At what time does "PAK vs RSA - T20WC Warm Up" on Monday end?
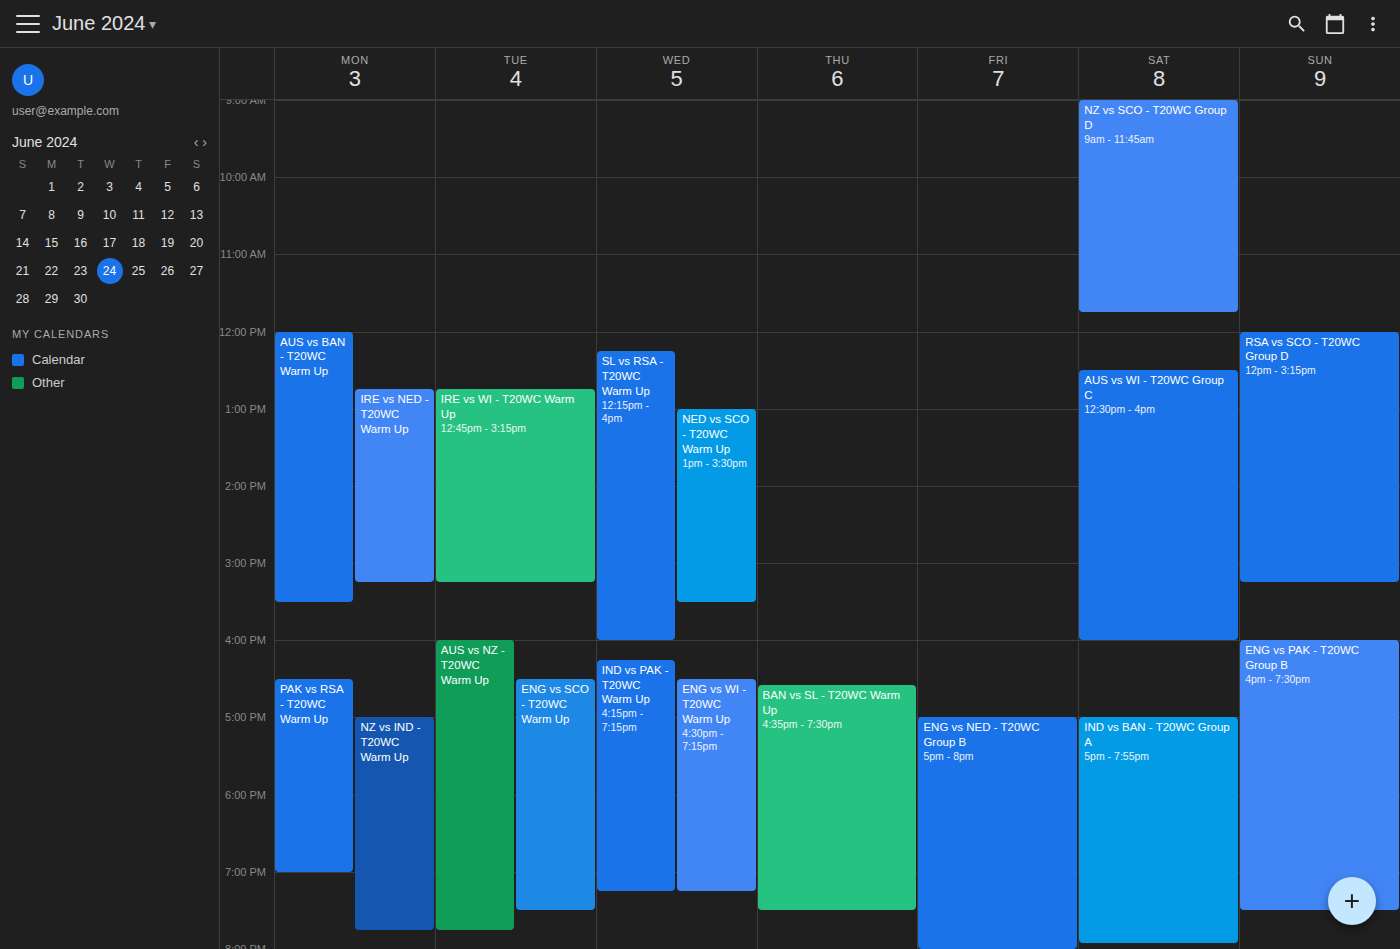
19:00